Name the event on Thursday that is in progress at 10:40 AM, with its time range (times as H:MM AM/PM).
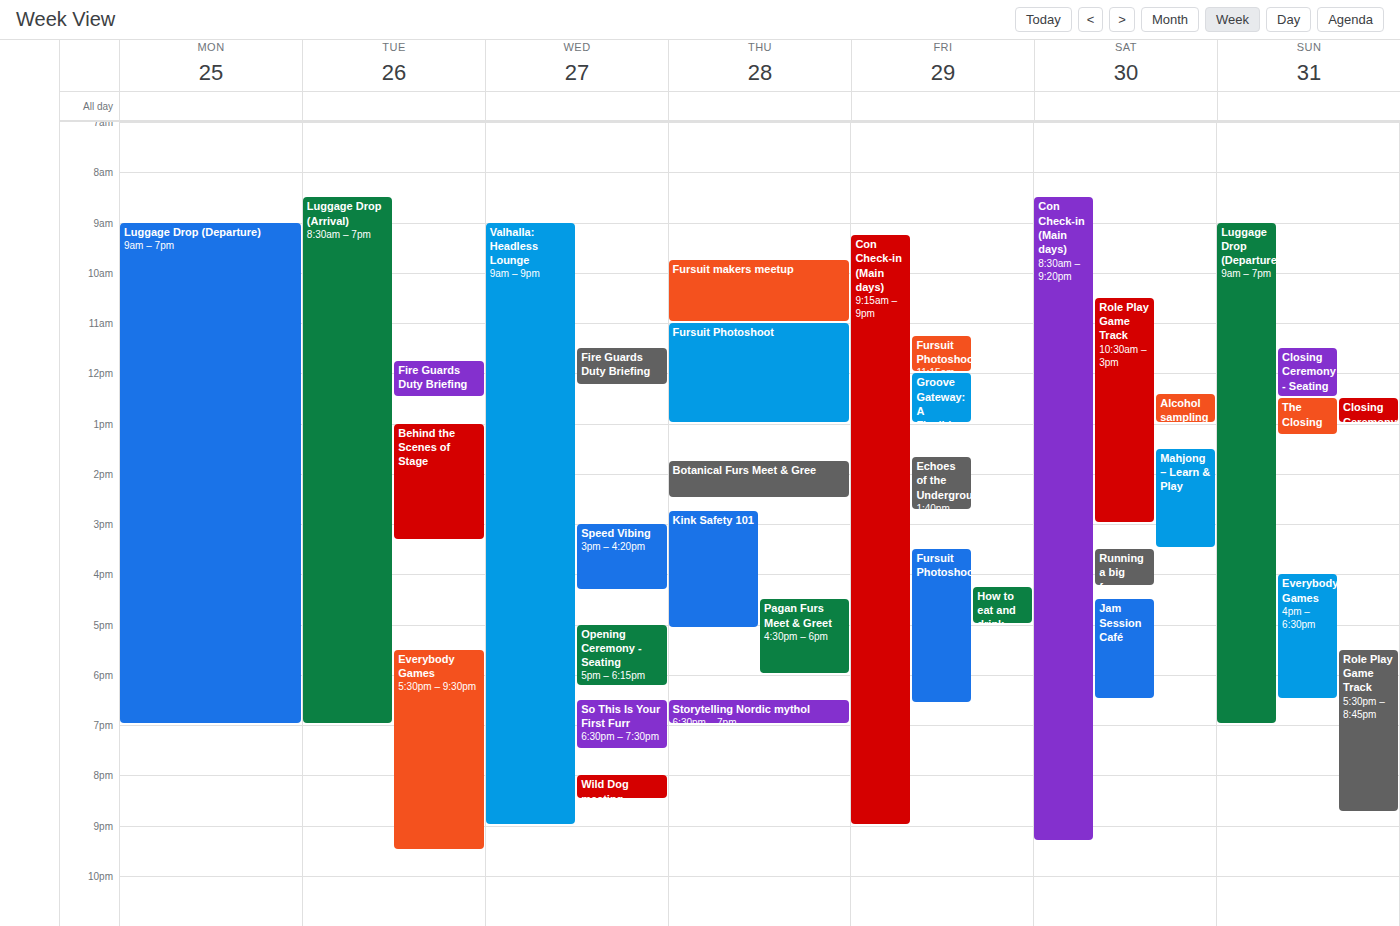
"Fursuit makers meetup", 9:45 AM to 11:00 AM